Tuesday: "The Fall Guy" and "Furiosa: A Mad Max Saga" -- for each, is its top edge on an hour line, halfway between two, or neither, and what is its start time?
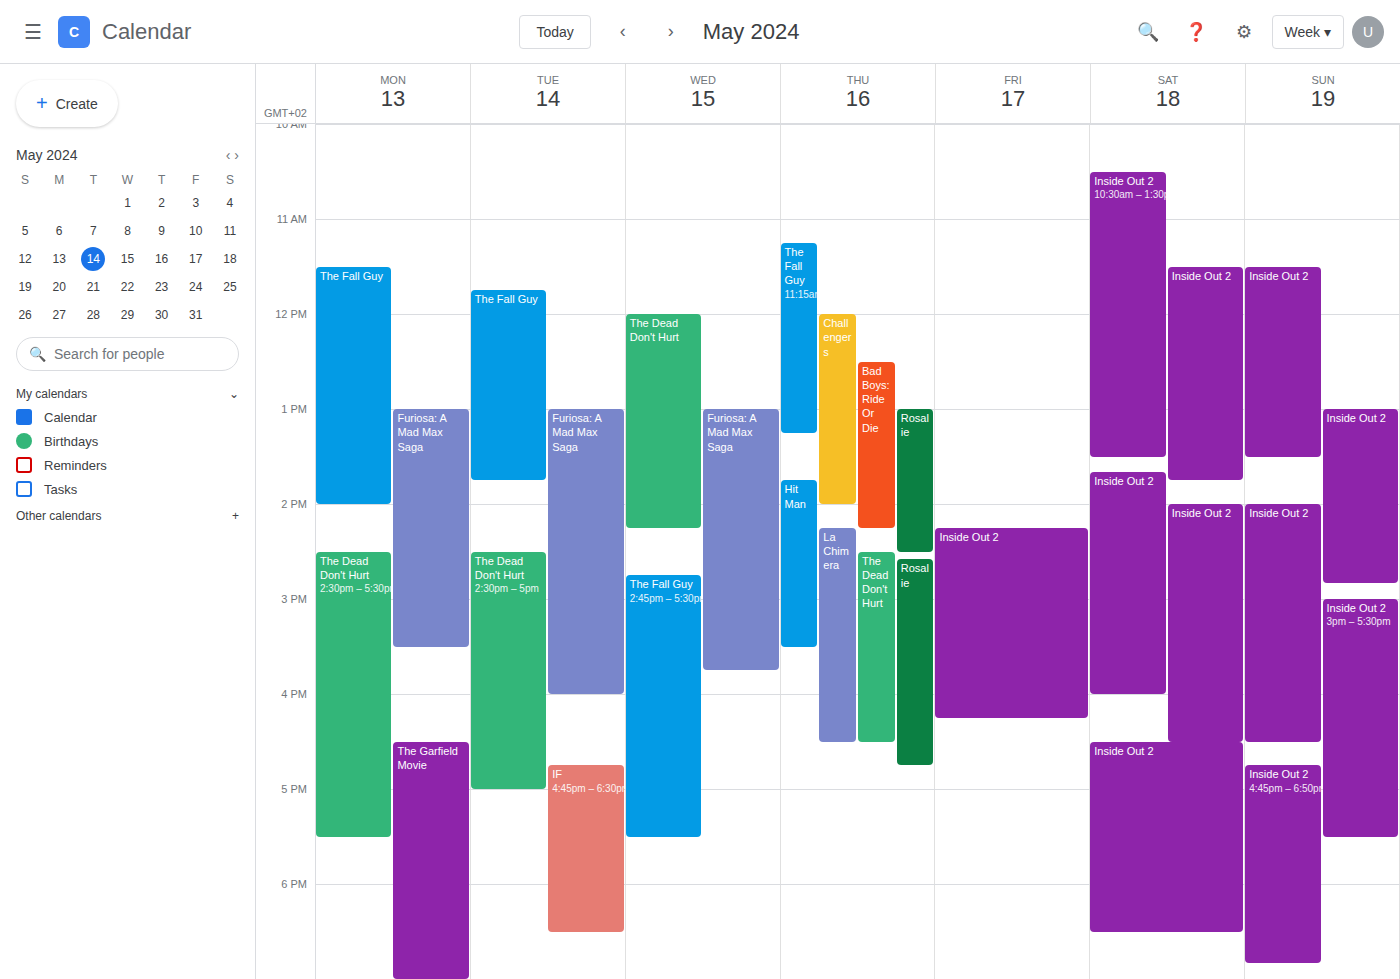
"The Fall Guy": 11:45 AM, neither: three quarters of the way from the 11 AM line to the 12 PM line. "Furiosa: A Mad Max Saga": 1:00 PM, exactly on the 1 PM line.